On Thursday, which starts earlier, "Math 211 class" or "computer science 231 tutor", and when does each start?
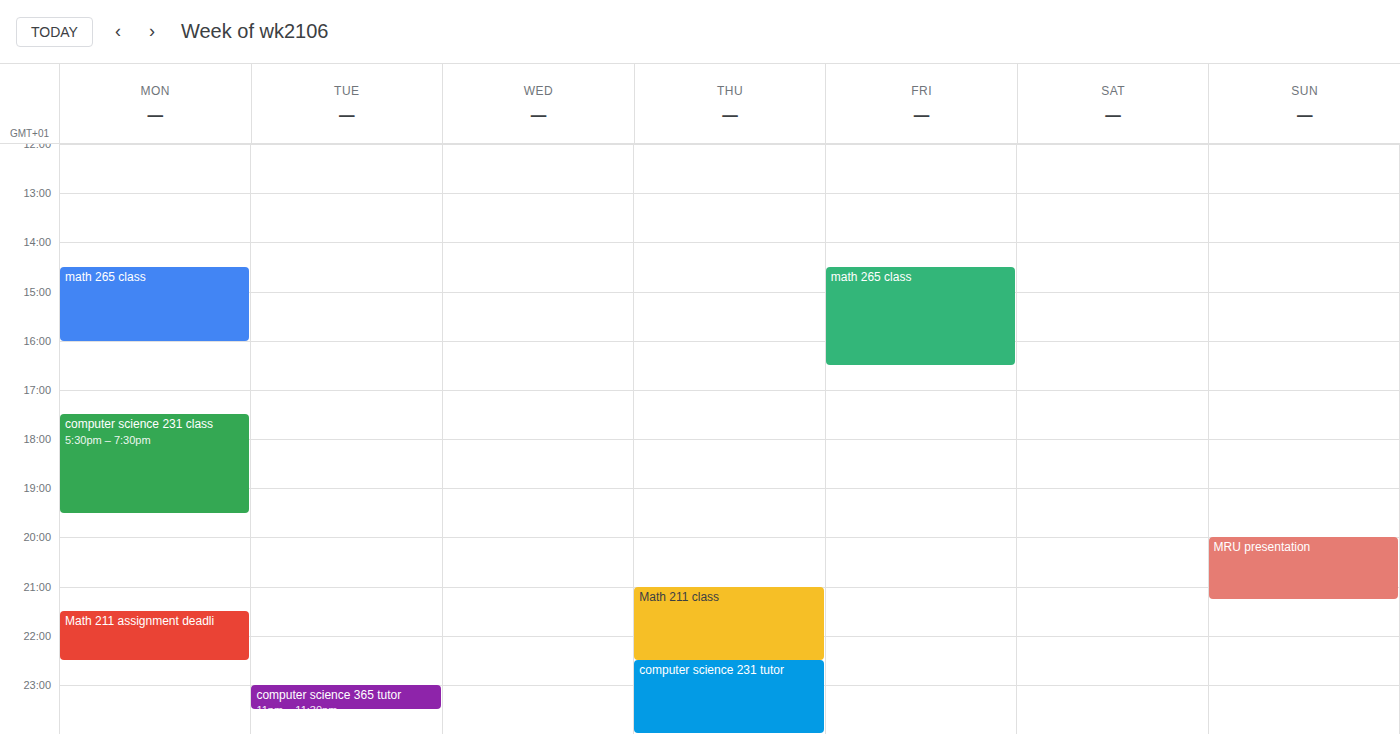
"Math 211 class" 9:00 PM; "computer science 231 tutor" 10:30 PM.